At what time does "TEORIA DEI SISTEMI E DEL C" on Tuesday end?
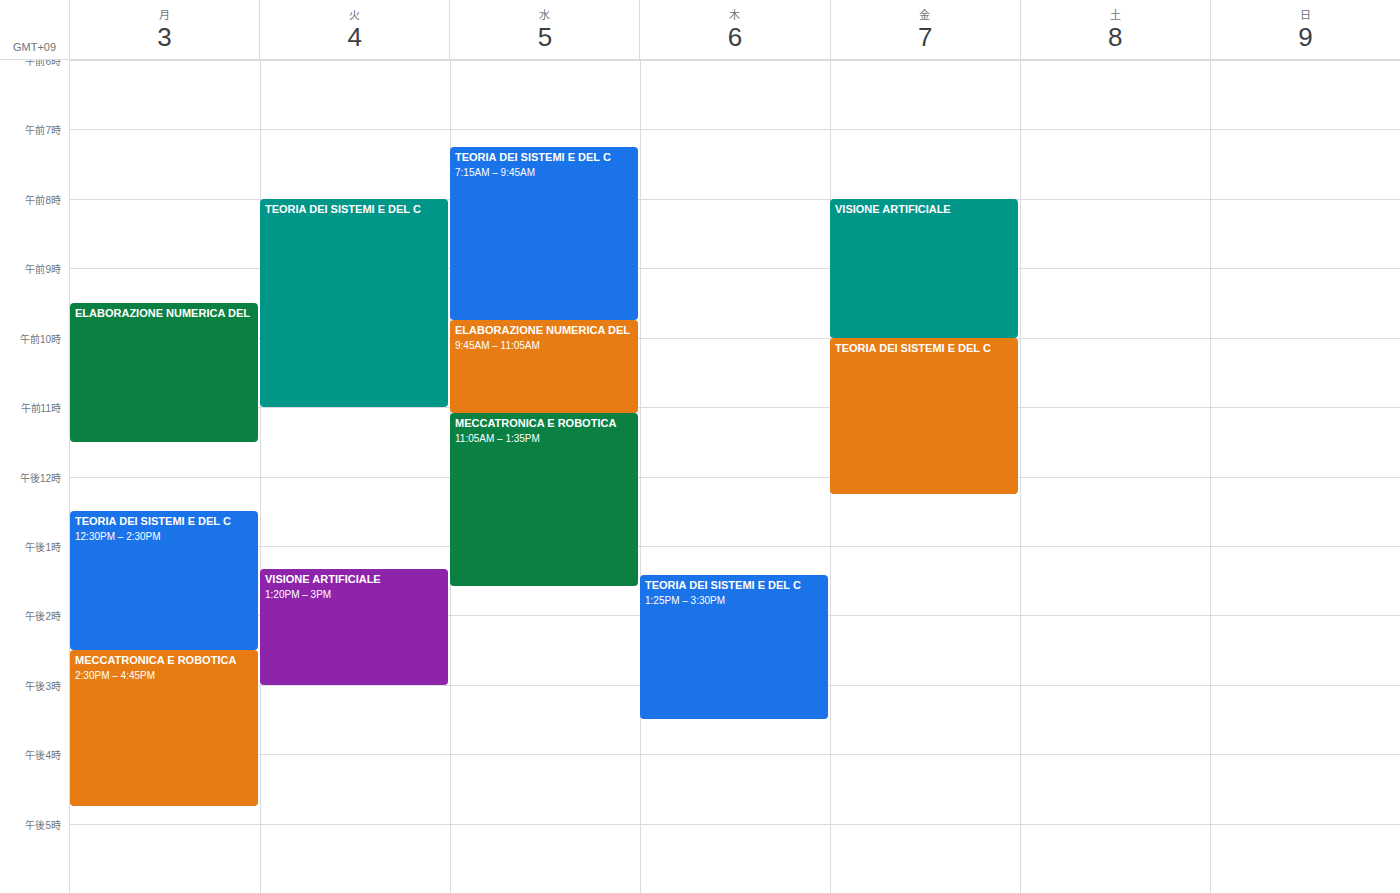
11:00